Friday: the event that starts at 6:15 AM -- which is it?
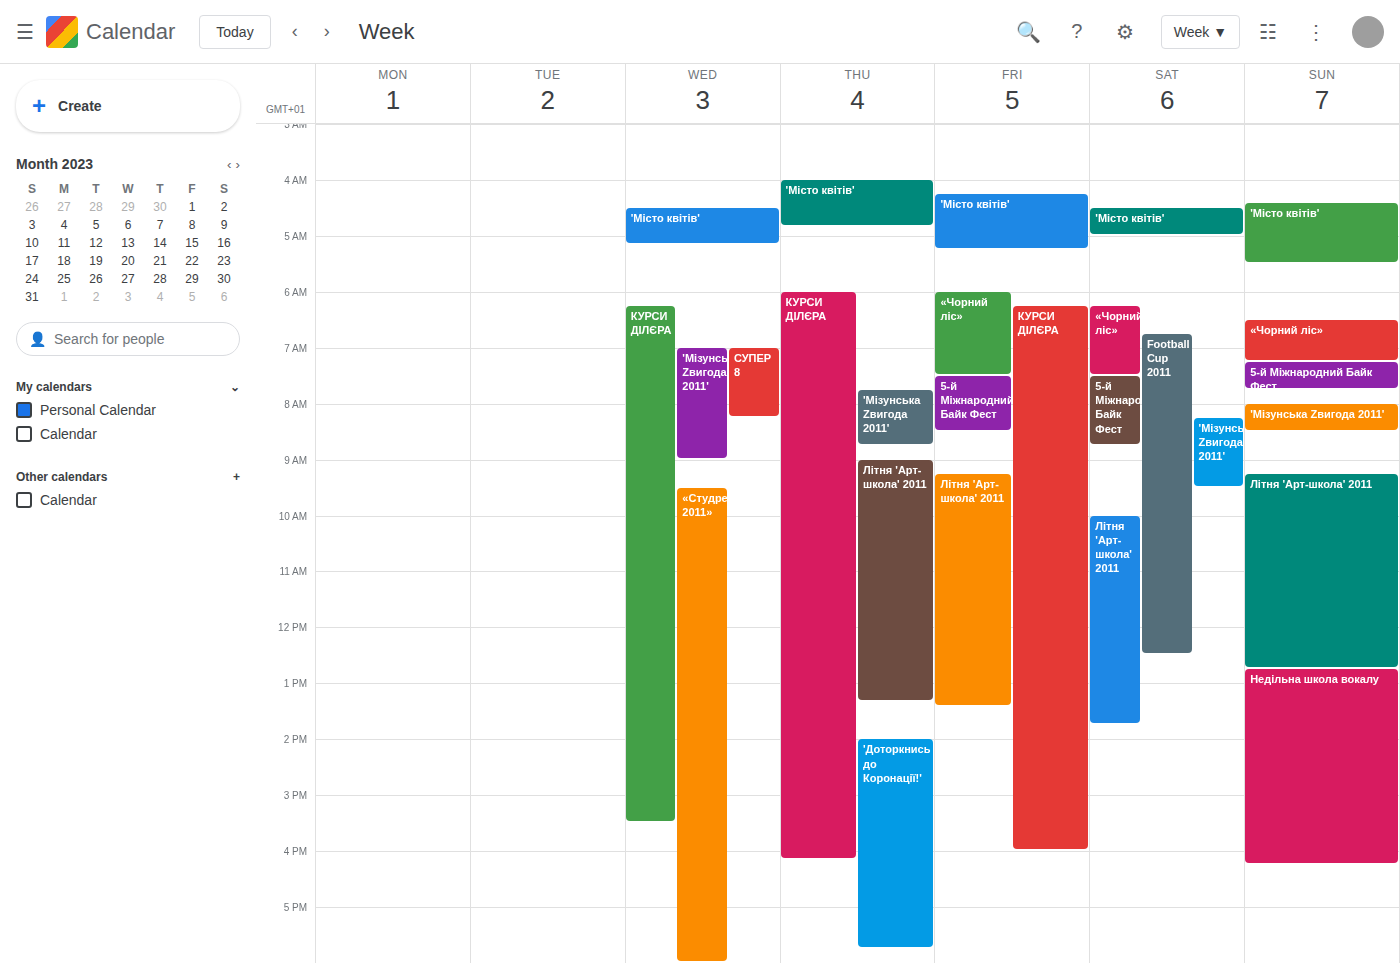
"КУРСИ ДІЛЄРА"